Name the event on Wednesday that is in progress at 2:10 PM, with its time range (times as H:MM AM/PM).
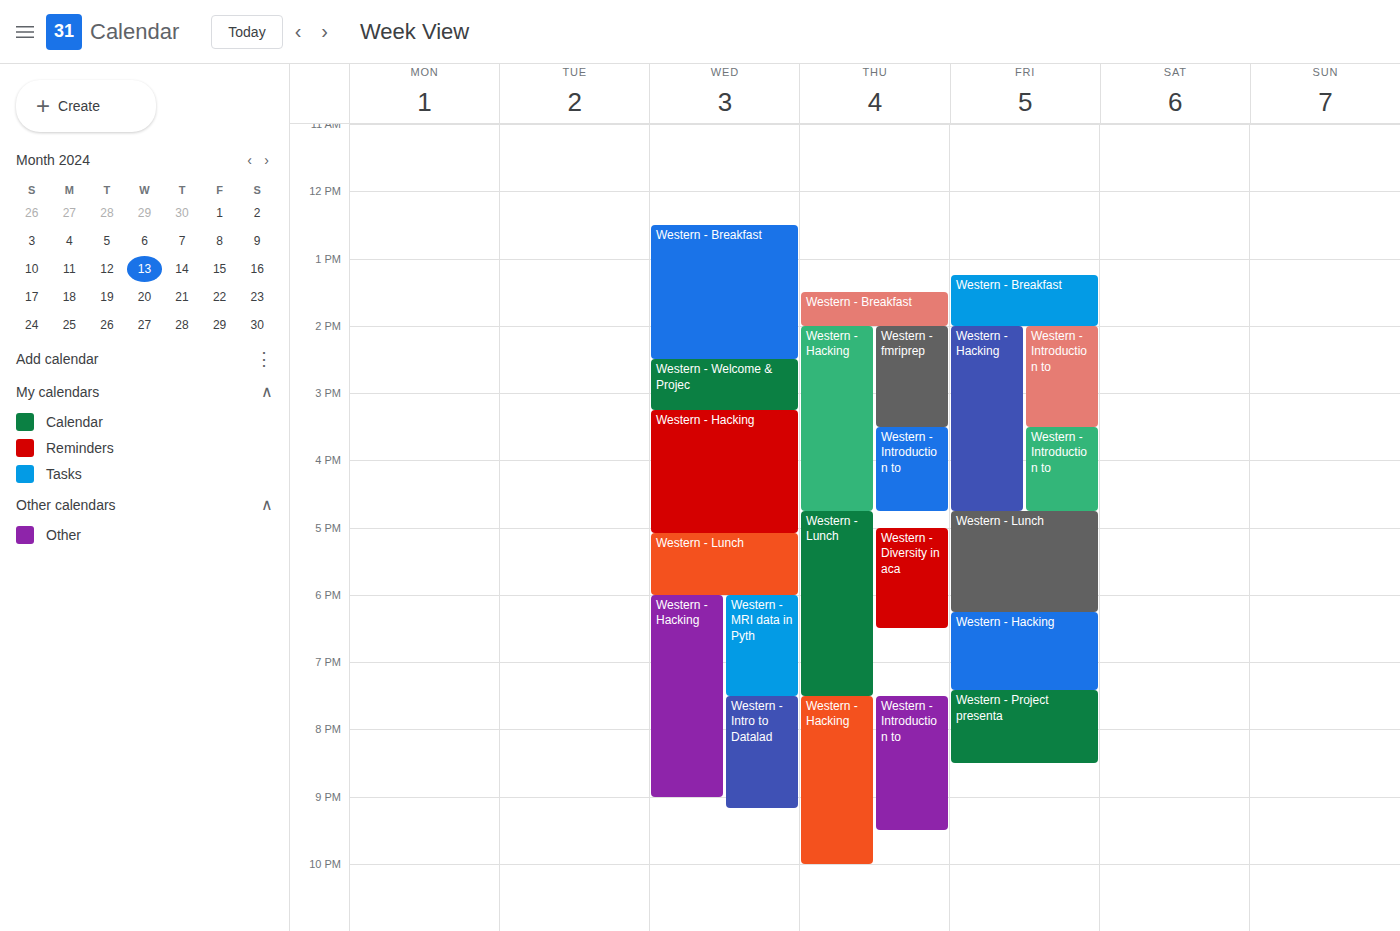
"Western - Breakfast", 12:30 PM to 2:30 PM